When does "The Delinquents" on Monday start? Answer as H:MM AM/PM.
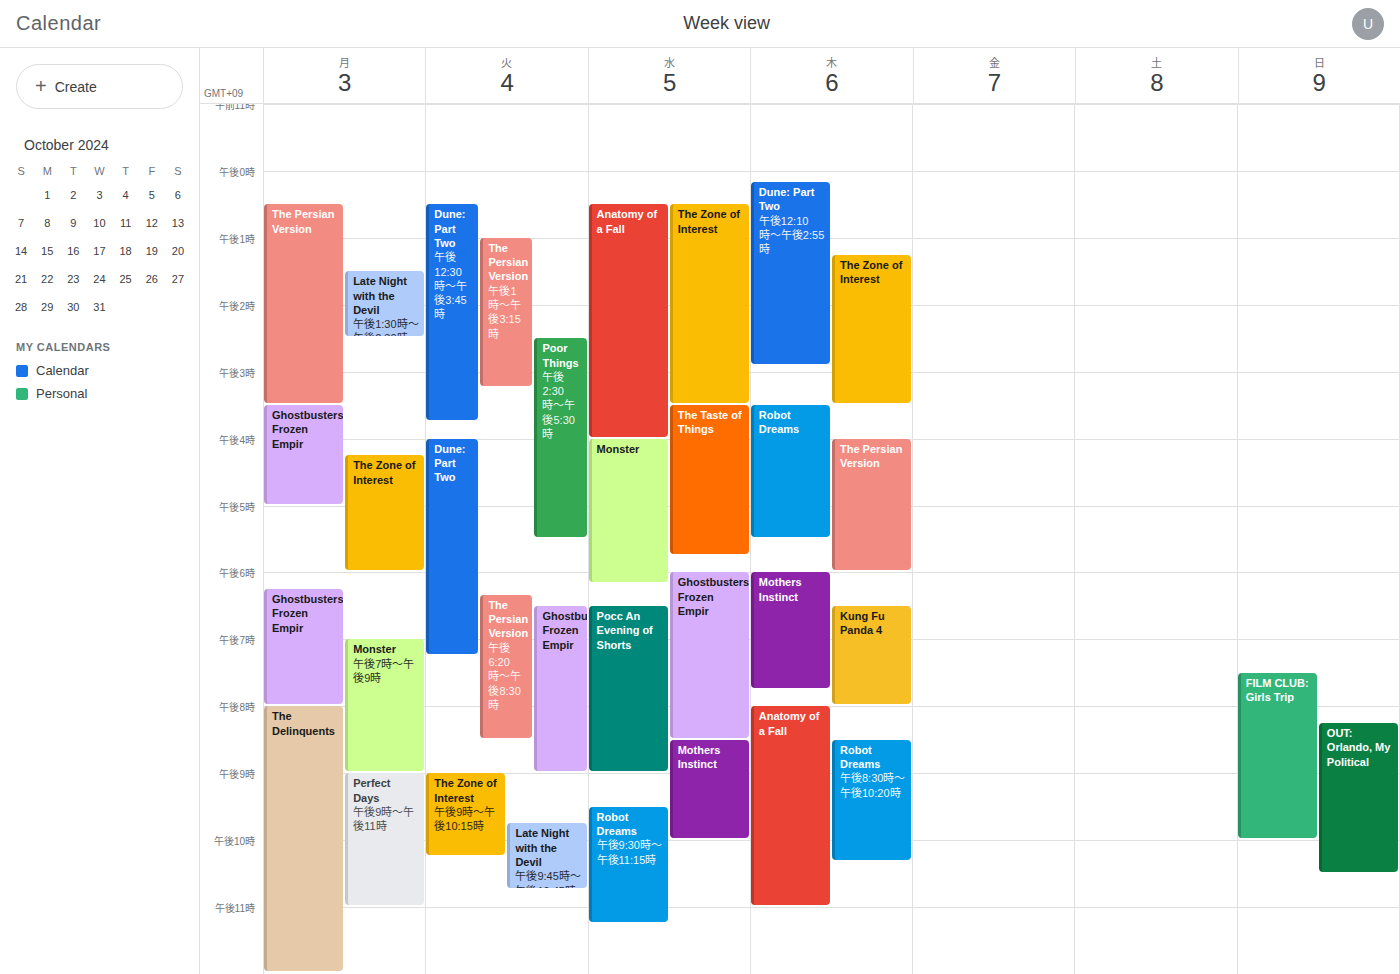
8:00 PM